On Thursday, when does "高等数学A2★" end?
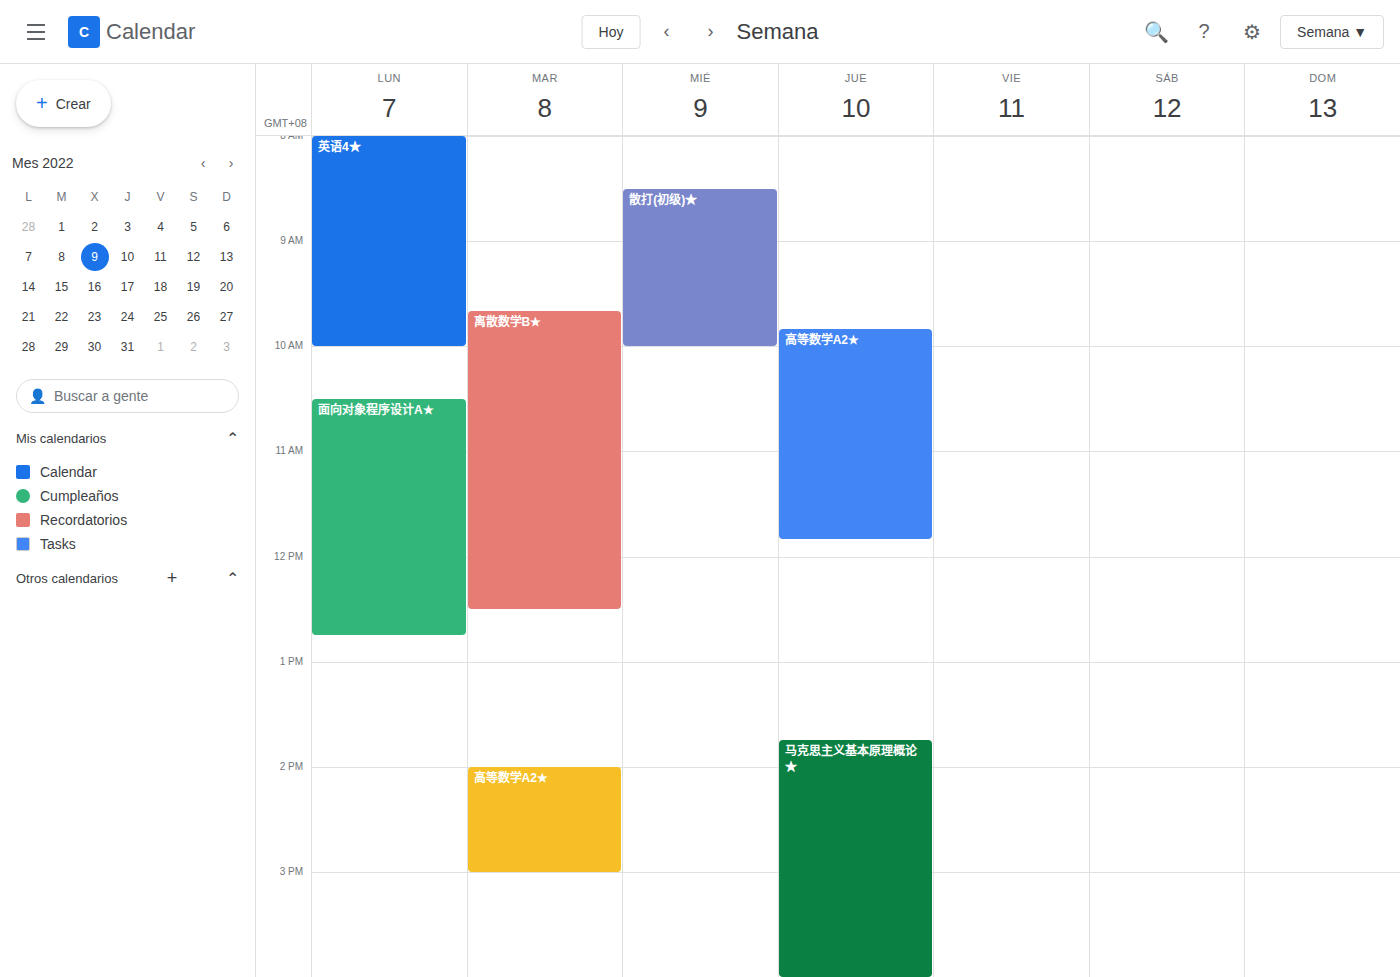
11:50 AM